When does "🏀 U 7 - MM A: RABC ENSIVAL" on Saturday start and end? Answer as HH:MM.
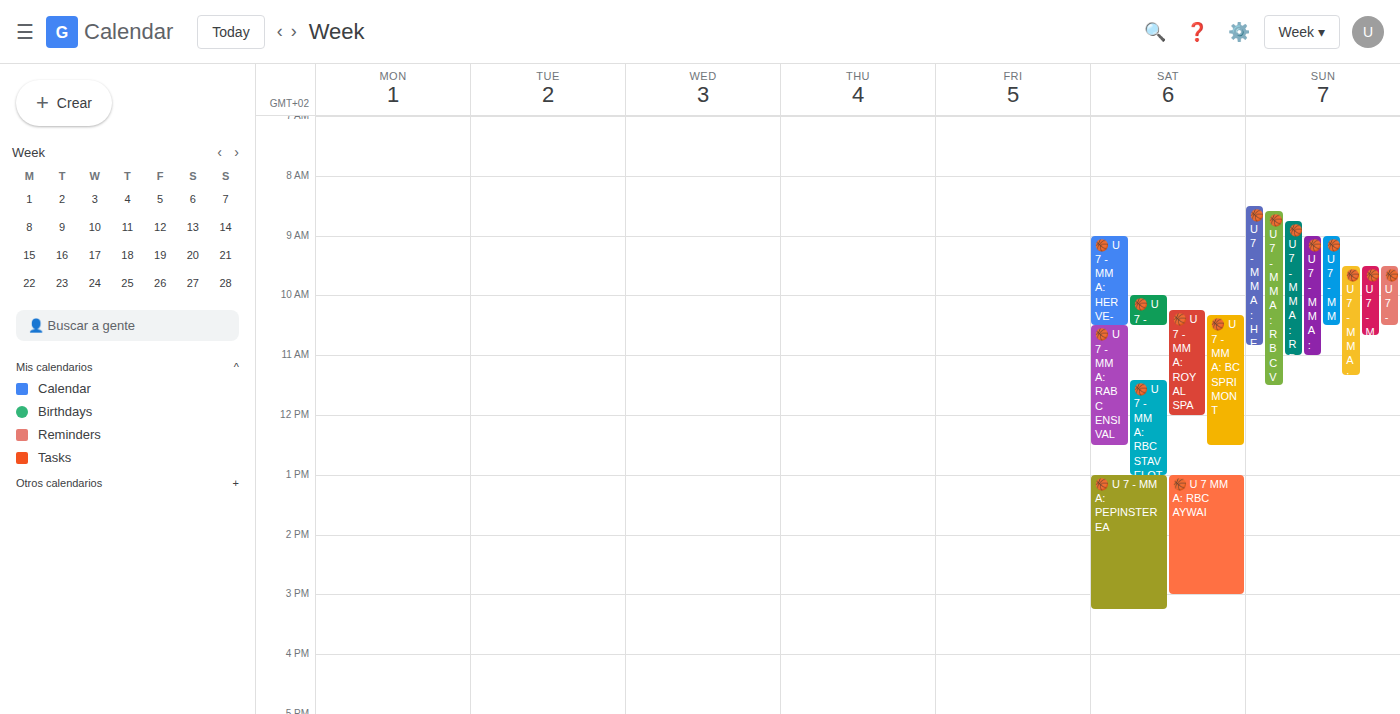
10:30 to 12:30